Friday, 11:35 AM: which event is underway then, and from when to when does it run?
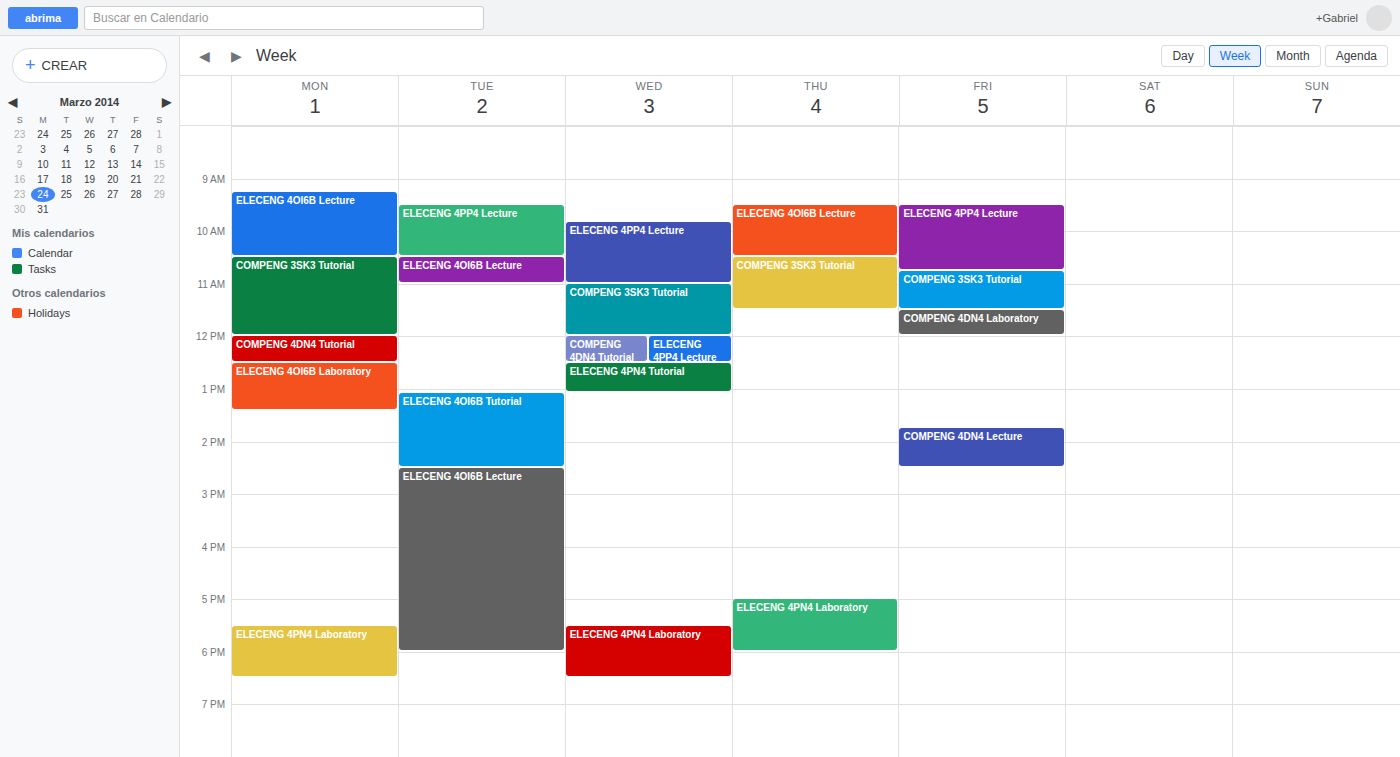
"COMPENG 4DN4 Laboratory", 11:30 AM to 12:00 PM